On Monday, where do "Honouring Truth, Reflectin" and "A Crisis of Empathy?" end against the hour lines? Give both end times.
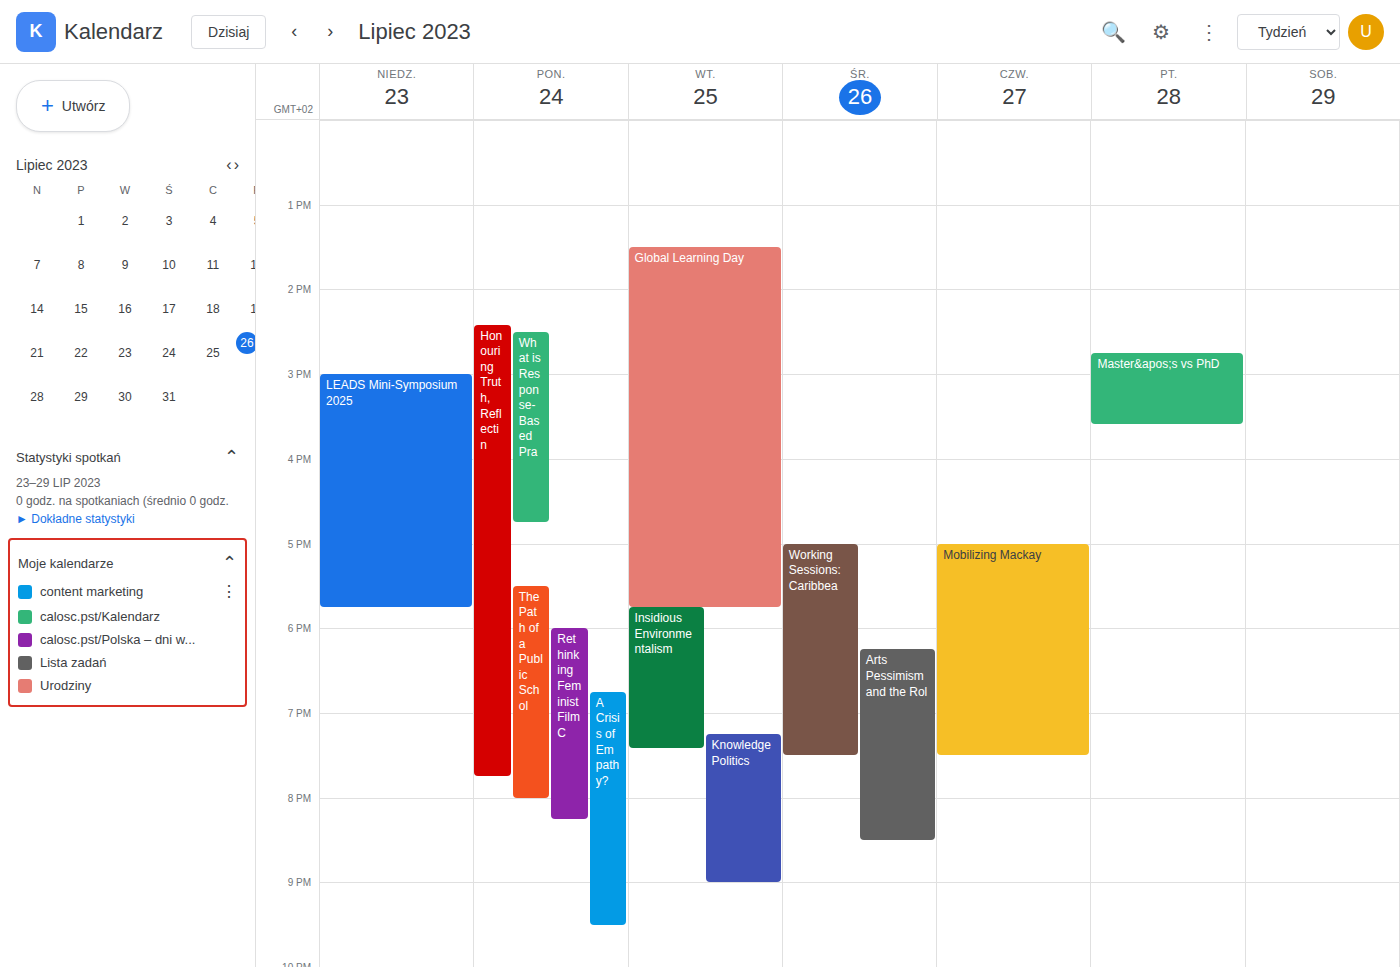
"Honouring Truth, Reflectin": 19:45, neither: three quarters of the way from the 19:00 line to the 20:00 line. "A Crisis of Empathy?": 21:30, halfway between the 21:00 and 22:00 lines.